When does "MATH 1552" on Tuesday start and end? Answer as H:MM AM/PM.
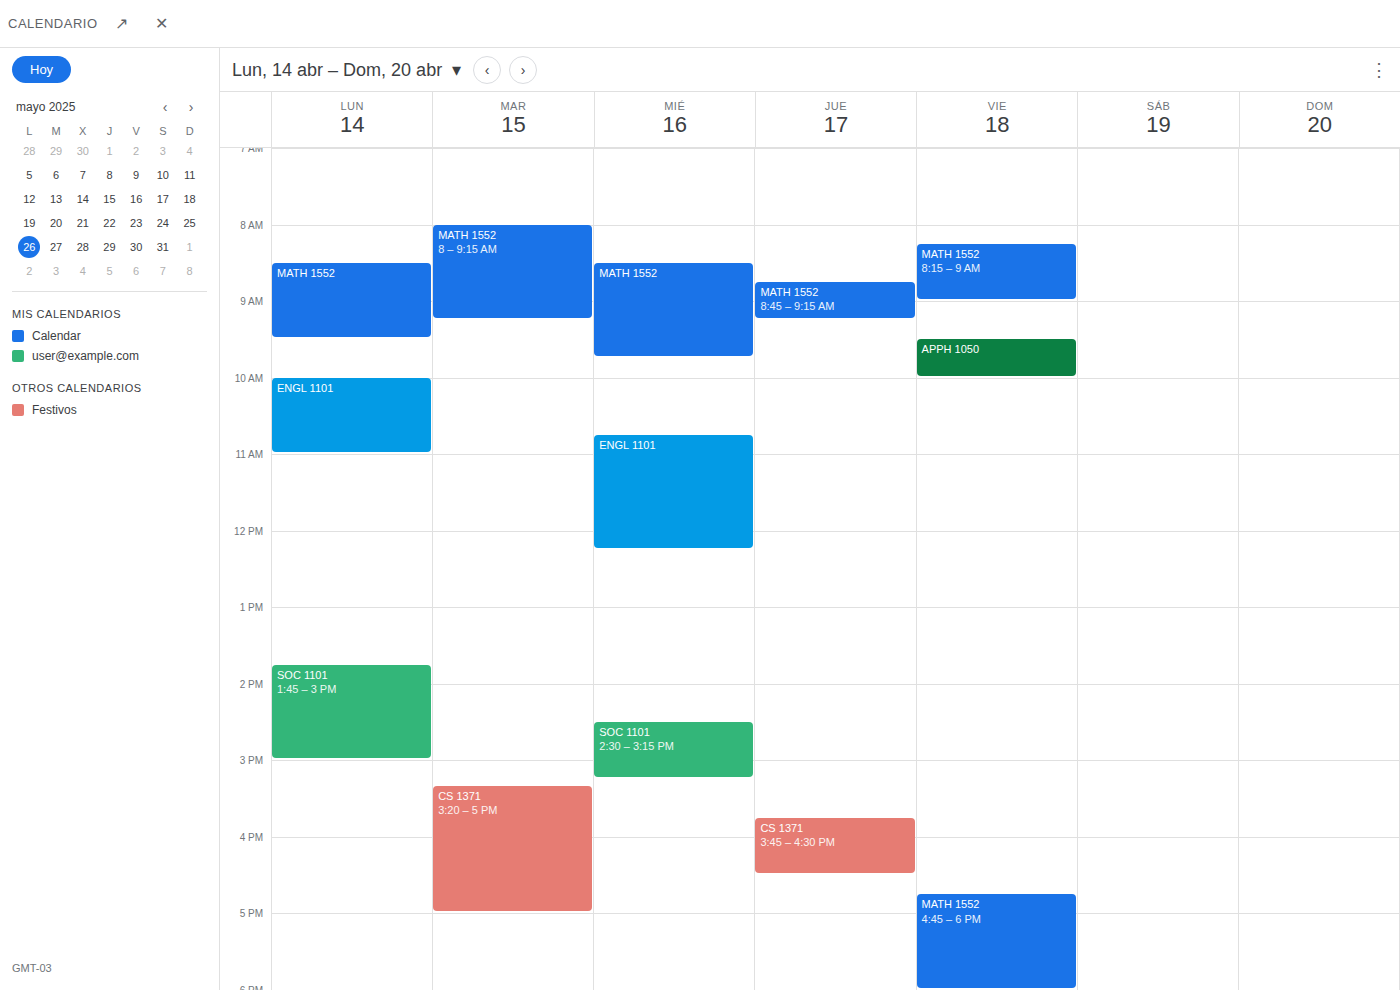
8:00 AM to 9:15 AM